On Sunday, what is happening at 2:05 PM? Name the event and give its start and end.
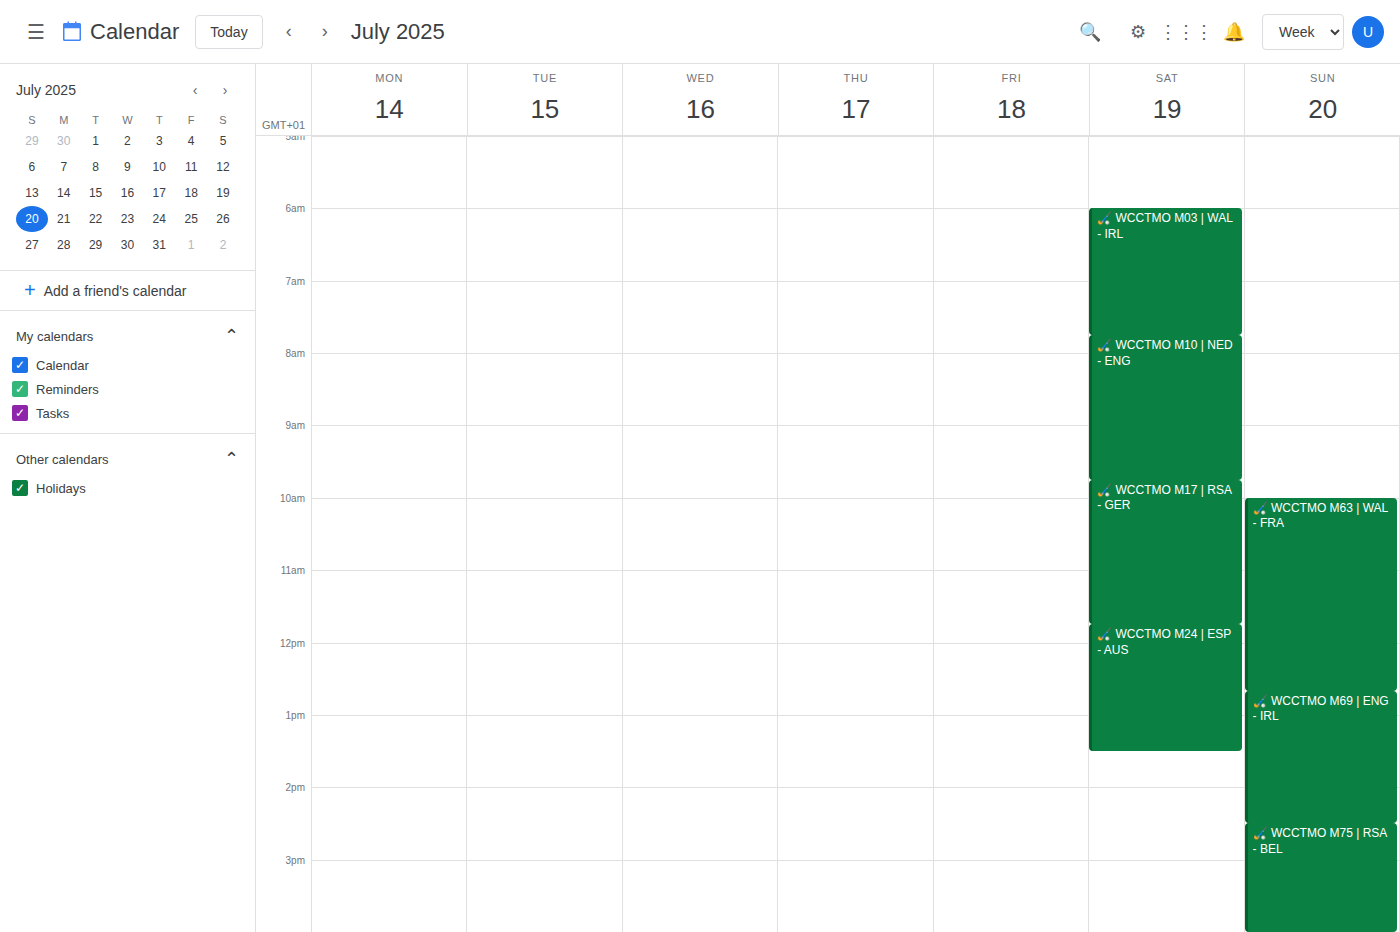
"🏑 WCCTMO M69 | ENG - IRL", 12:40 PM to 2:30 PM